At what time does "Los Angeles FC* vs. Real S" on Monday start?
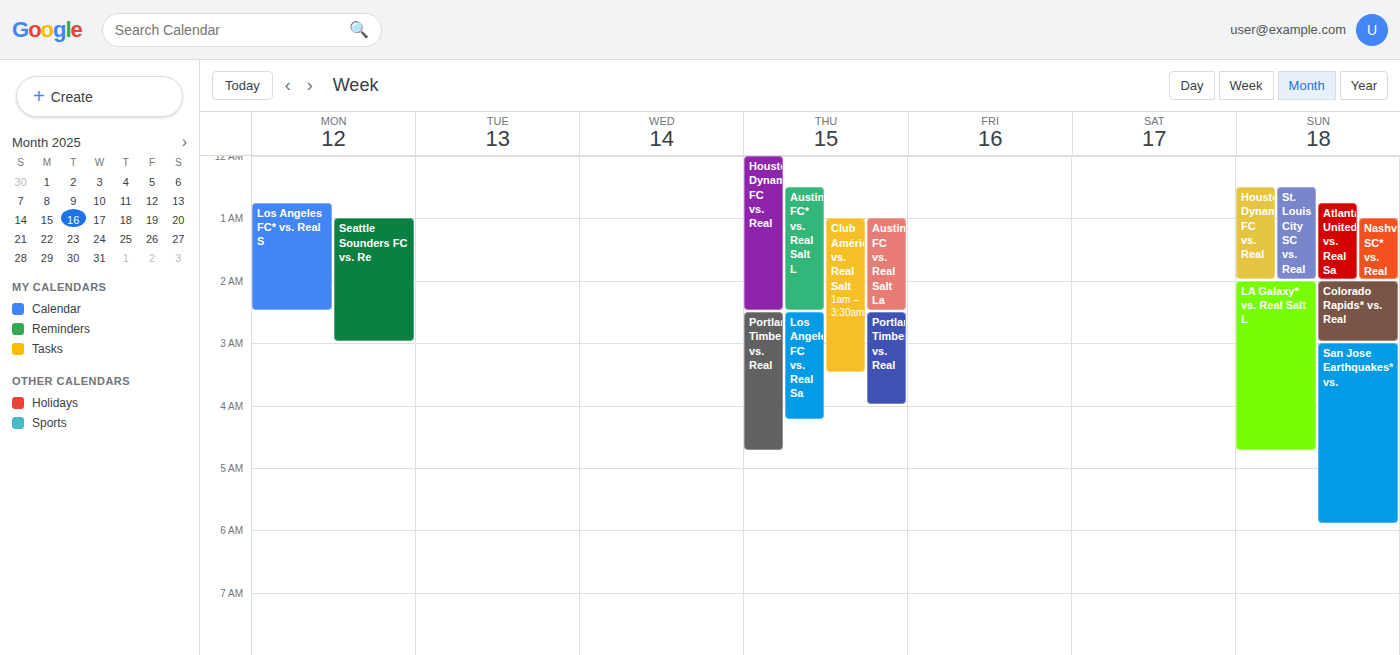
12:45 AM